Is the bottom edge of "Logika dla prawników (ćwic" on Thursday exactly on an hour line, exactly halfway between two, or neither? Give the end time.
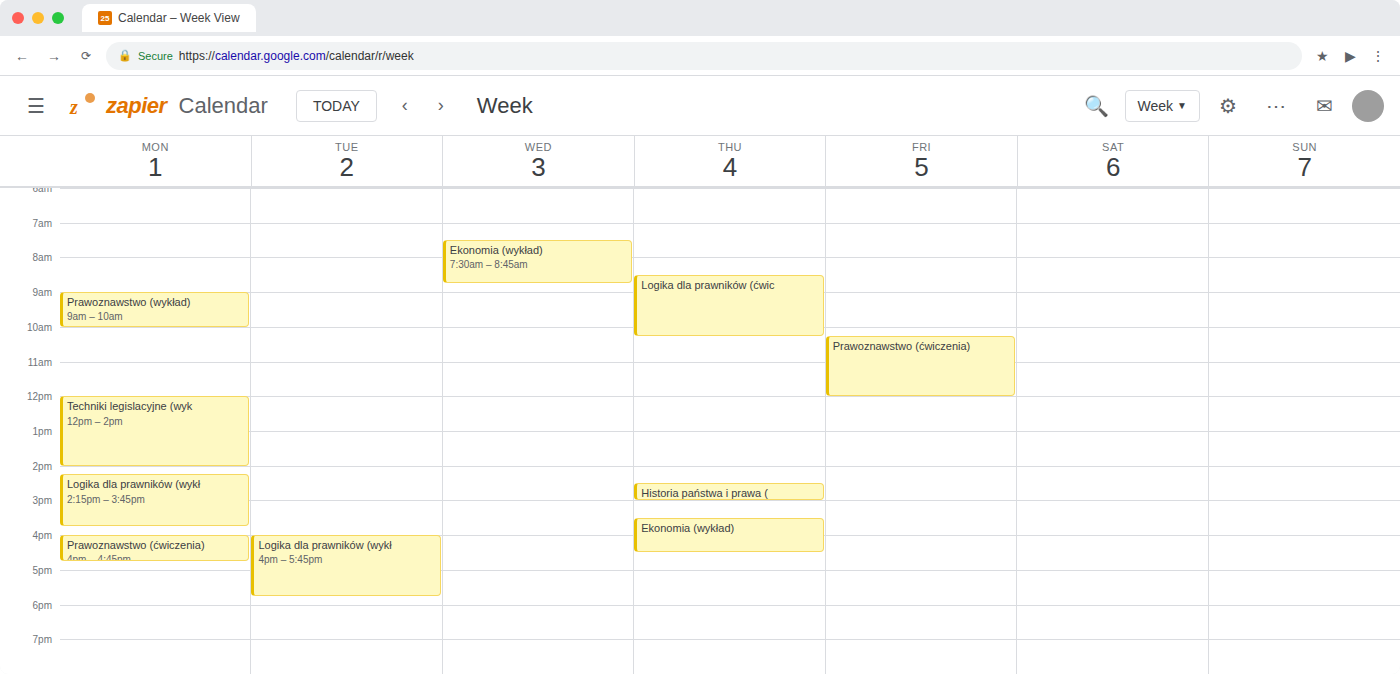
10:15 AM -- neither: a quarter of the way from the 10 AM line to the 11 AM line.